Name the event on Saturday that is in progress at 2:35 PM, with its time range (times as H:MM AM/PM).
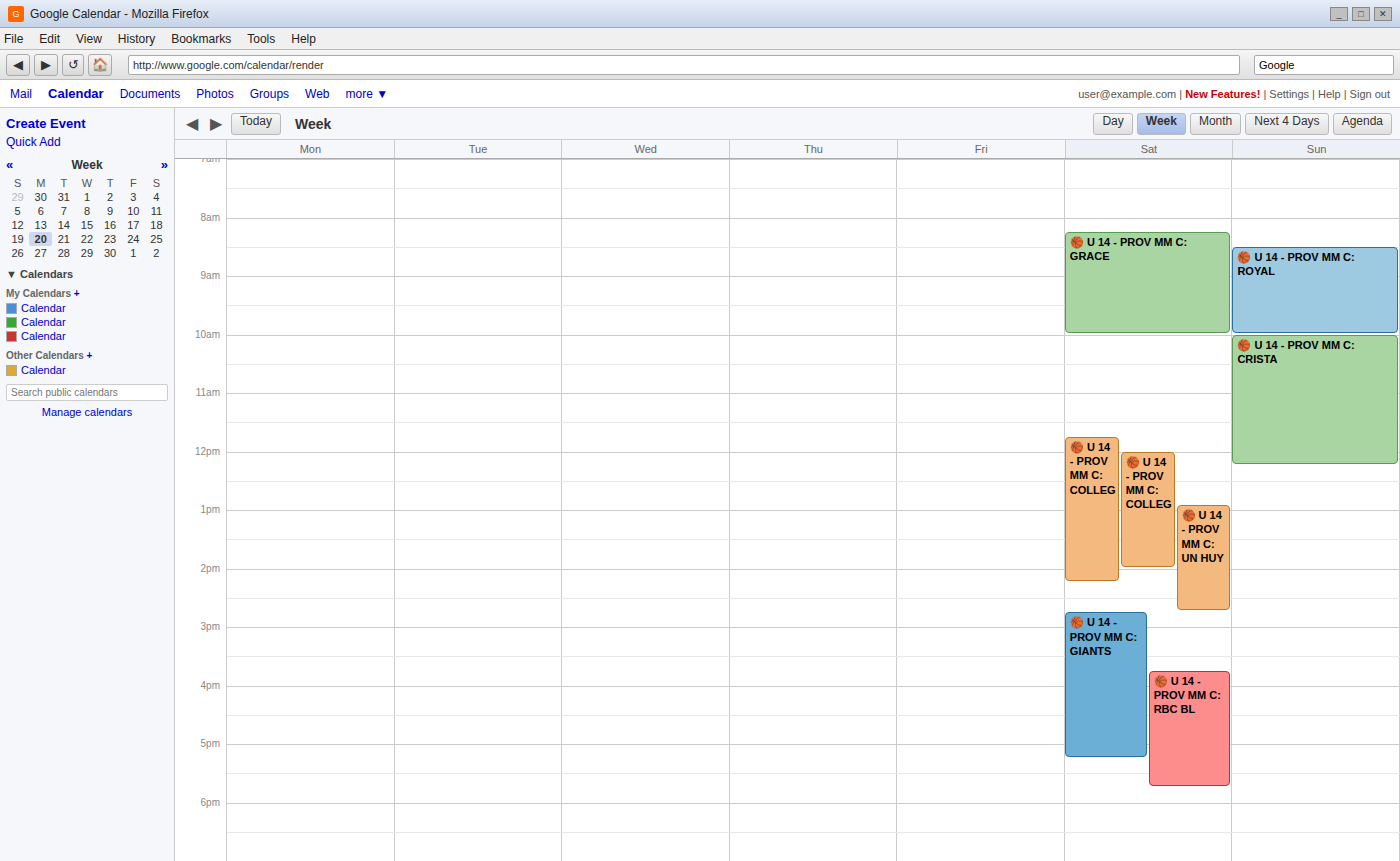
"🏀 U 14 - PROV MM C: UN HUY", 12:55 PM to 2:45 PM